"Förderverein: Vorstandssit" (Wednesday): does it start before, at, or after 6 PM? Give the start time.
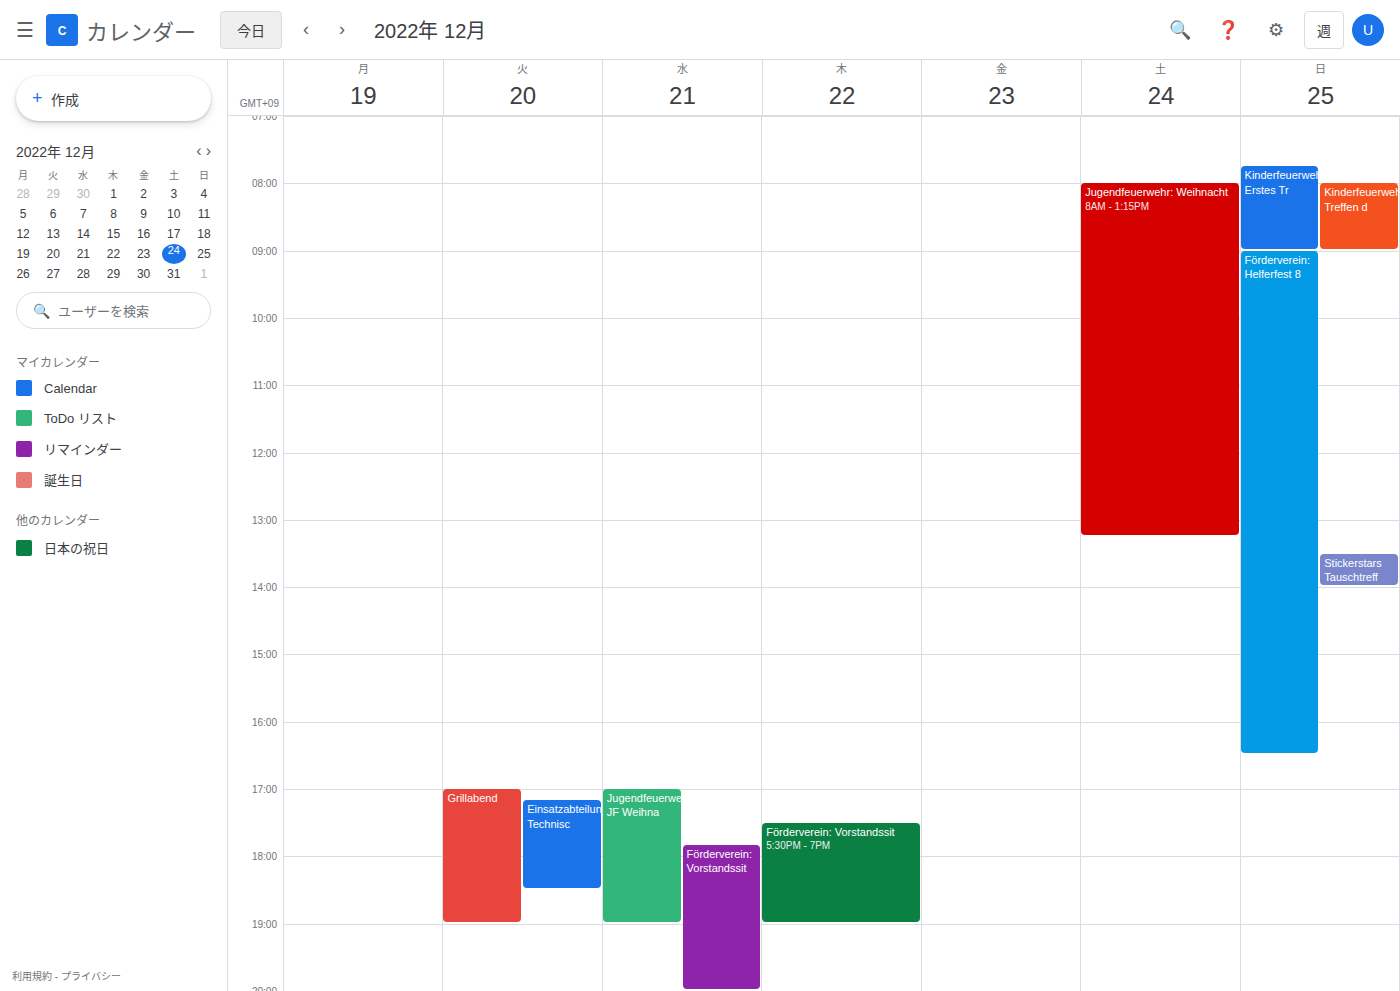
5:50 PM -- before 6 PM, 10 minutes above the 6 PM line.